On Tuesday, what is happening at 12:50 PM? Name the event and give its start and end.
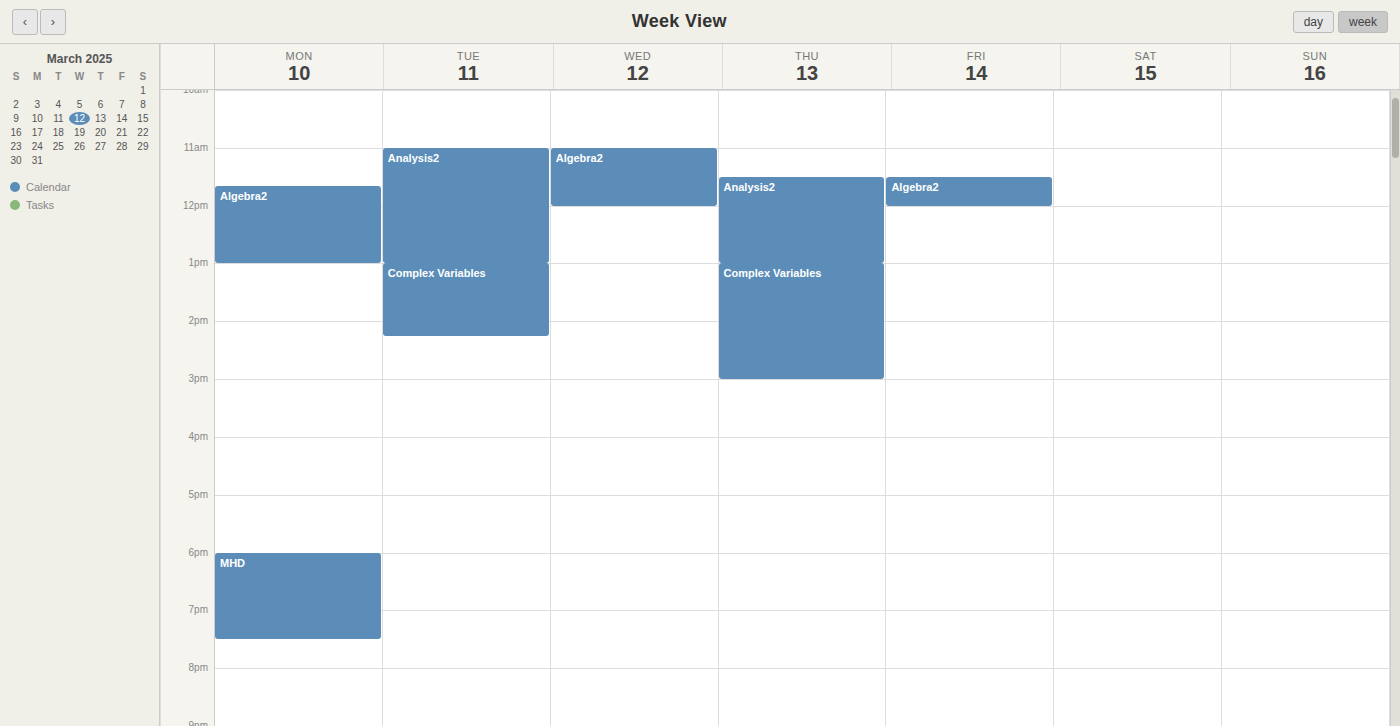
"Analysis2", 11:00 AM to 1:00 PM